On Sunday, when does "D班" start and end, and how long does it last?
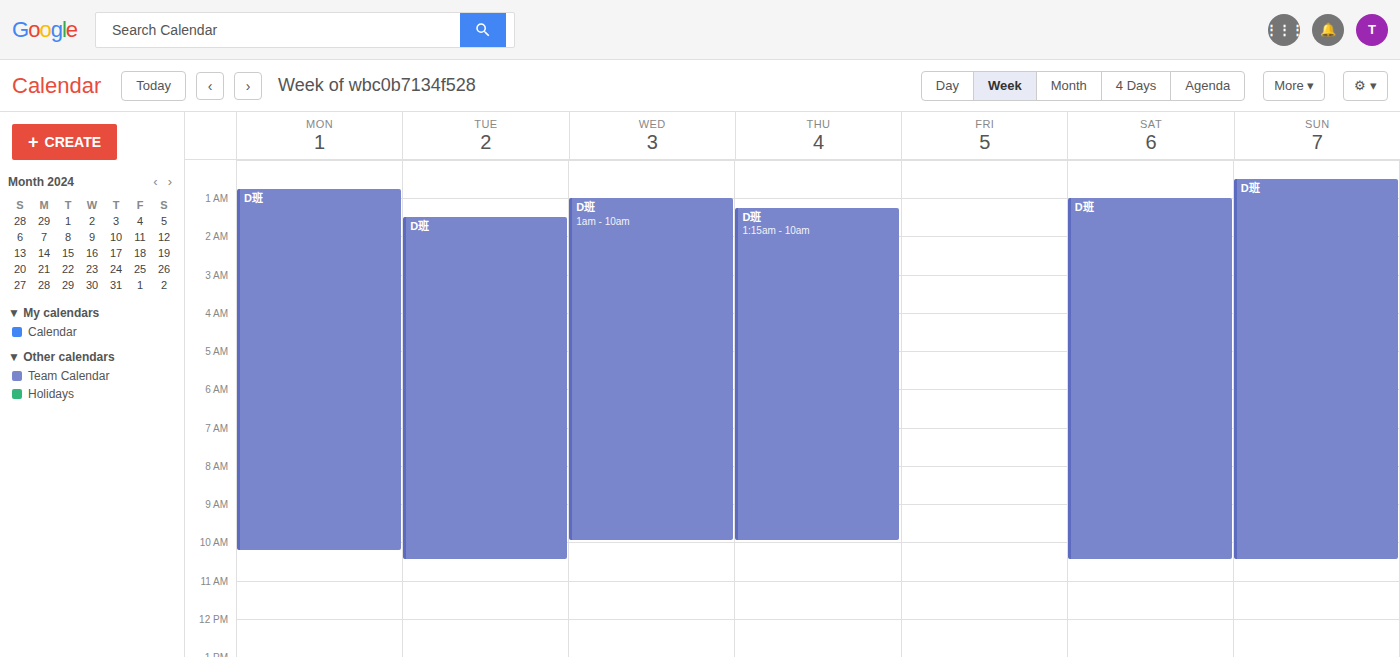
12:30 AM to 10:30 AM, 10 hours